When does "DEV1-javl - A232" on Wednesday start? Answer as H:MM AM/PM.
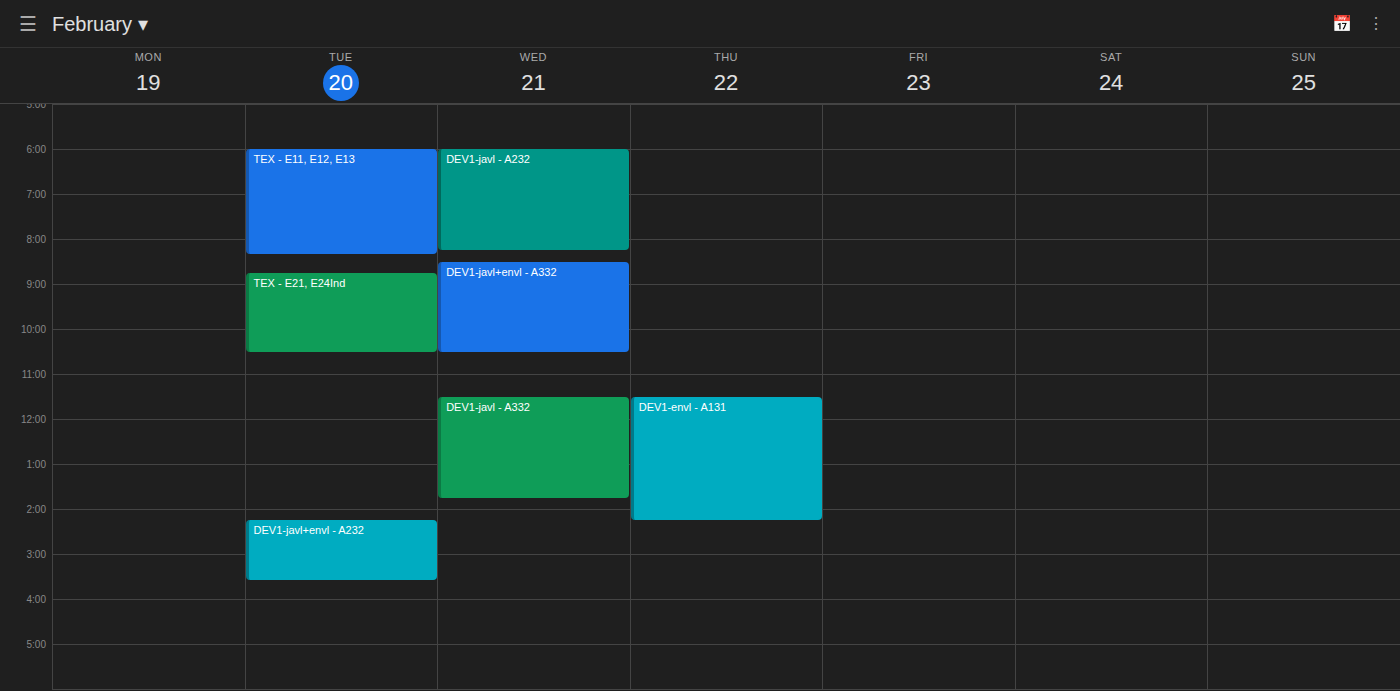
6:00 AM